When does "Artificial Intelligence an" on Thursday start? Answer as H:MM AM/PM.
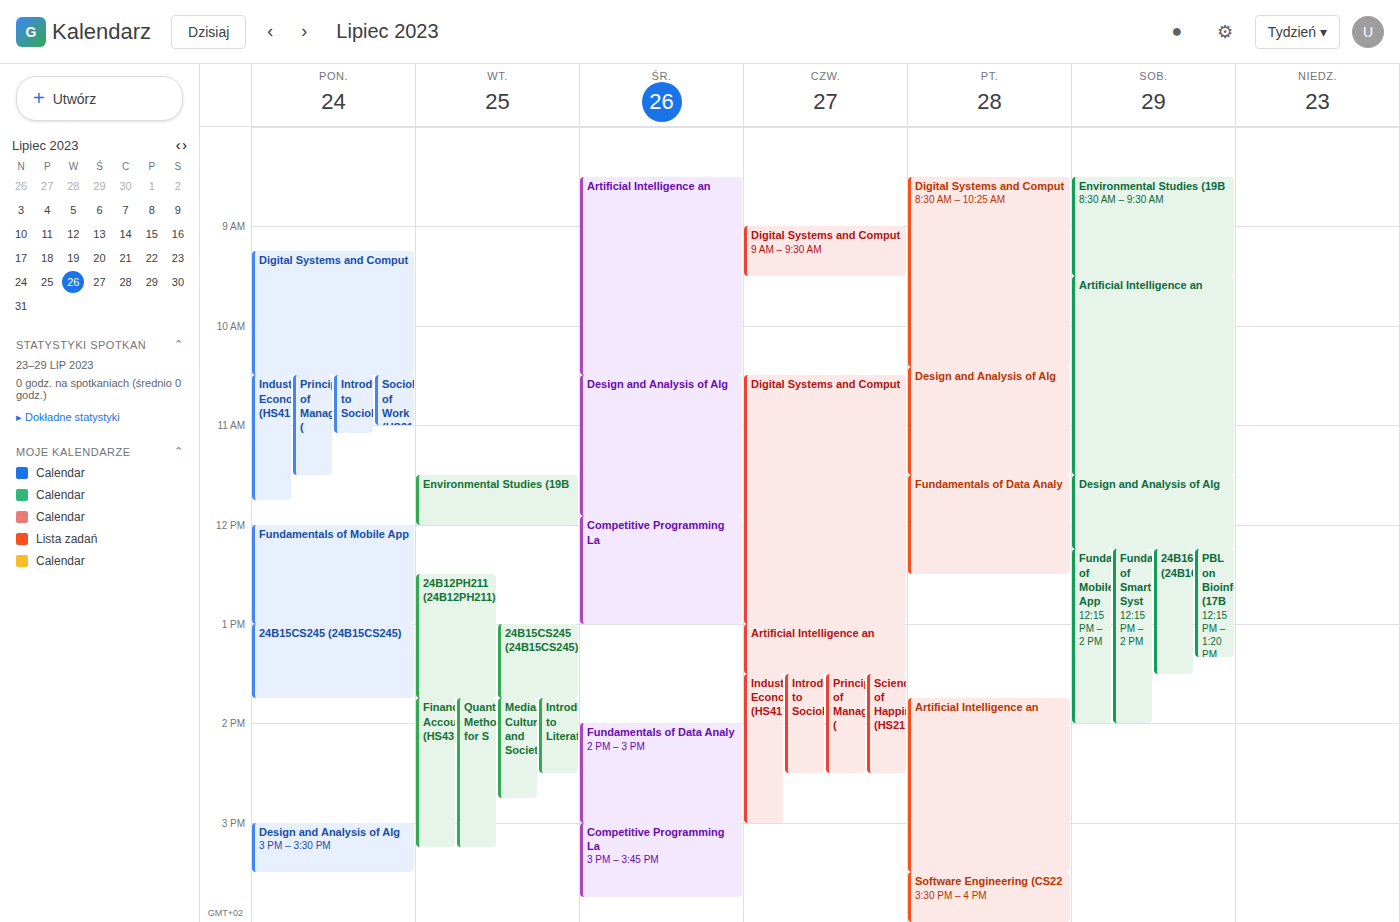
1:00 PM